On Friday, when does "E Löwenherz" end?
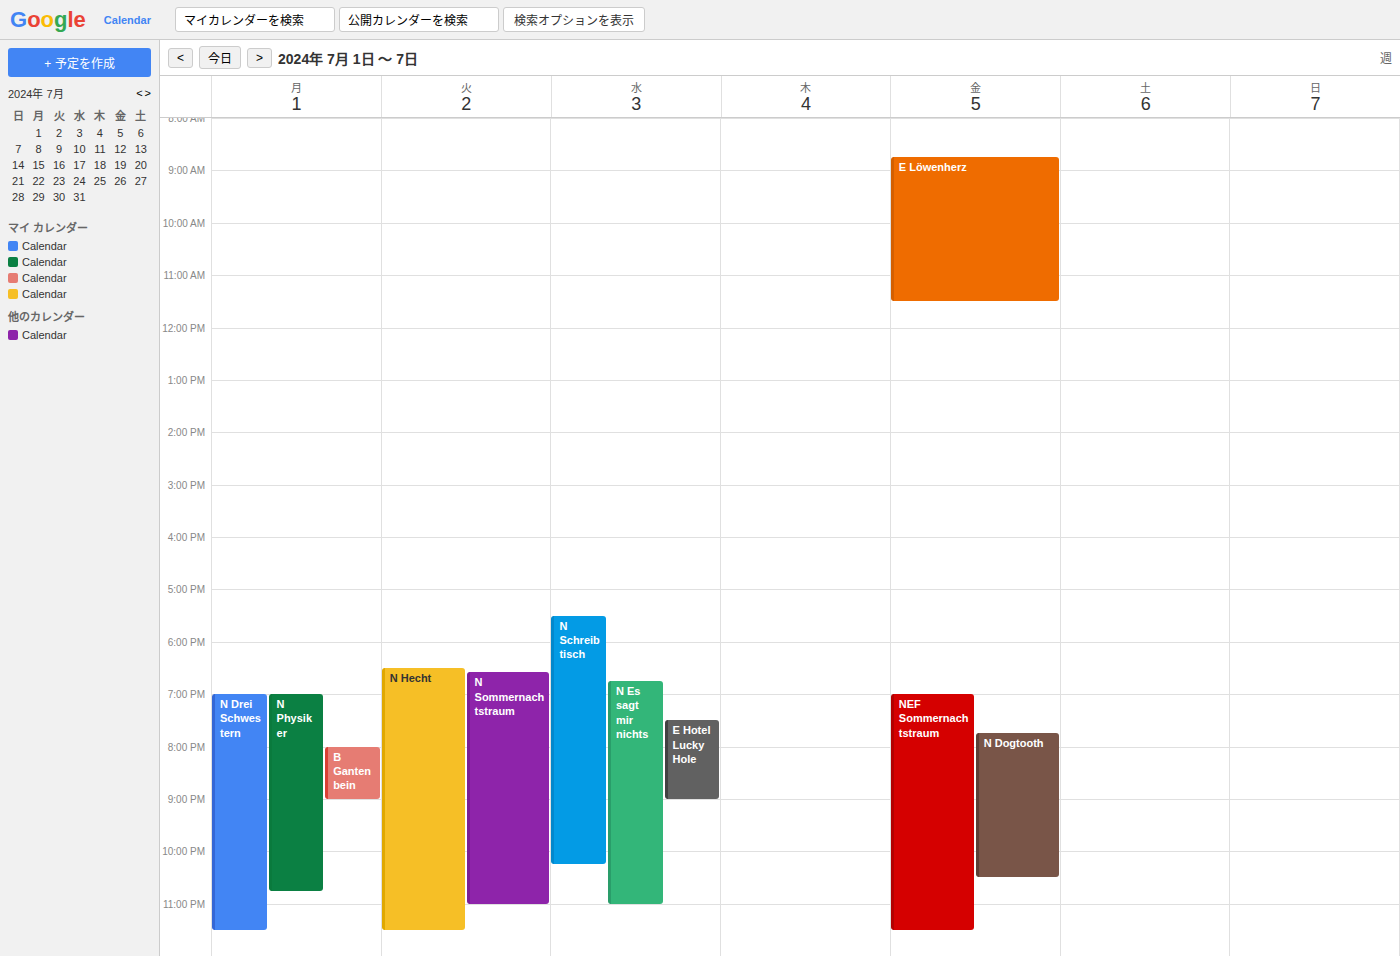
11:30 AM